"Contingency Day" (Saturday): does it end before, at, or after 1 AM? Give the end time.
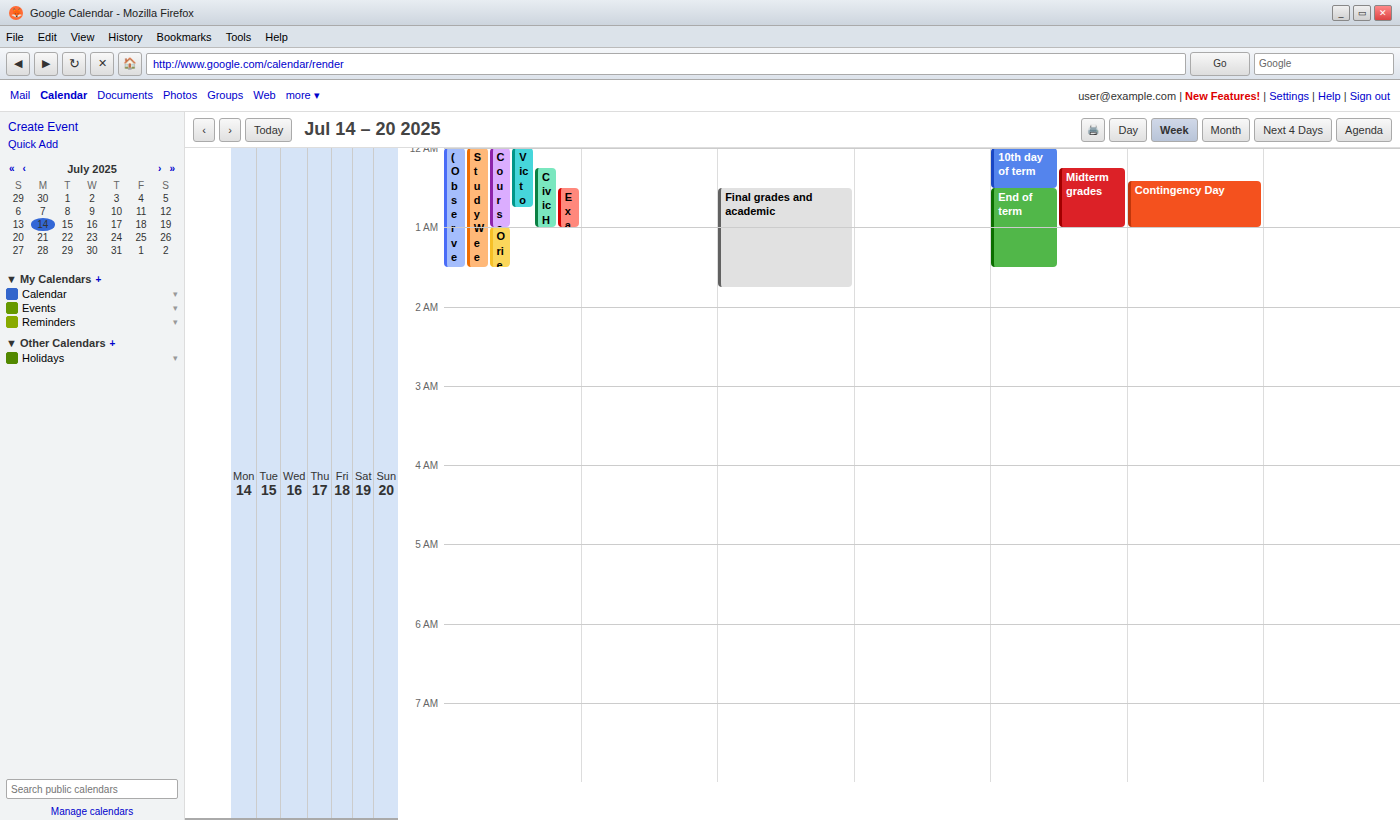
1:00 AM -- exactly at 1 AM, on the 1 AM line.